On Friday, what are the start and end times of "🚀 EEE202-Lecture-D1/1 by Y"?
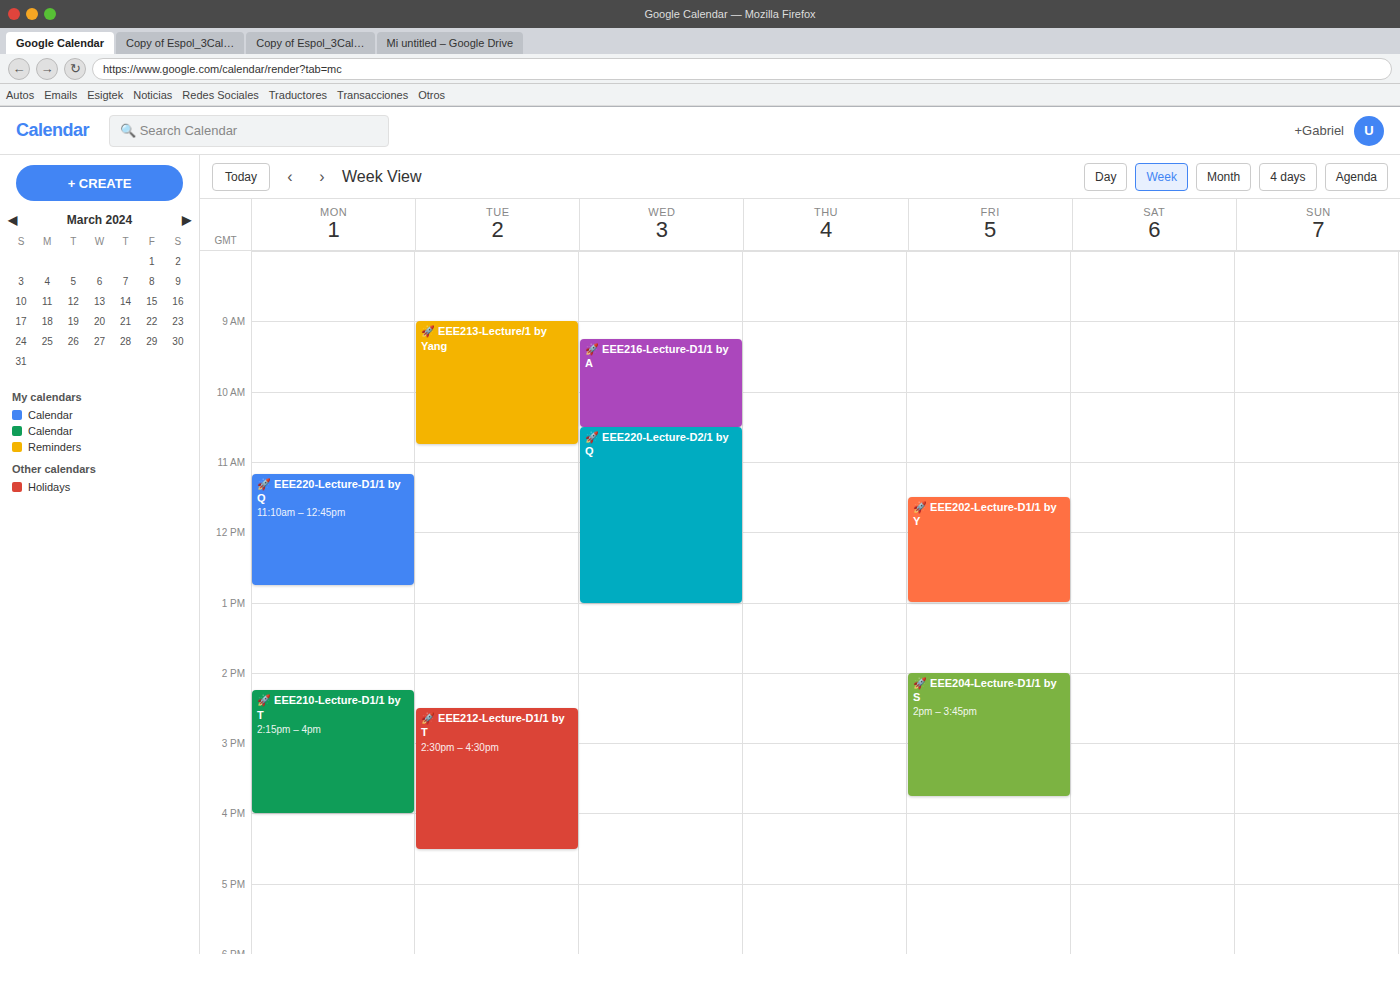
11:30 AM to 1:00 PM